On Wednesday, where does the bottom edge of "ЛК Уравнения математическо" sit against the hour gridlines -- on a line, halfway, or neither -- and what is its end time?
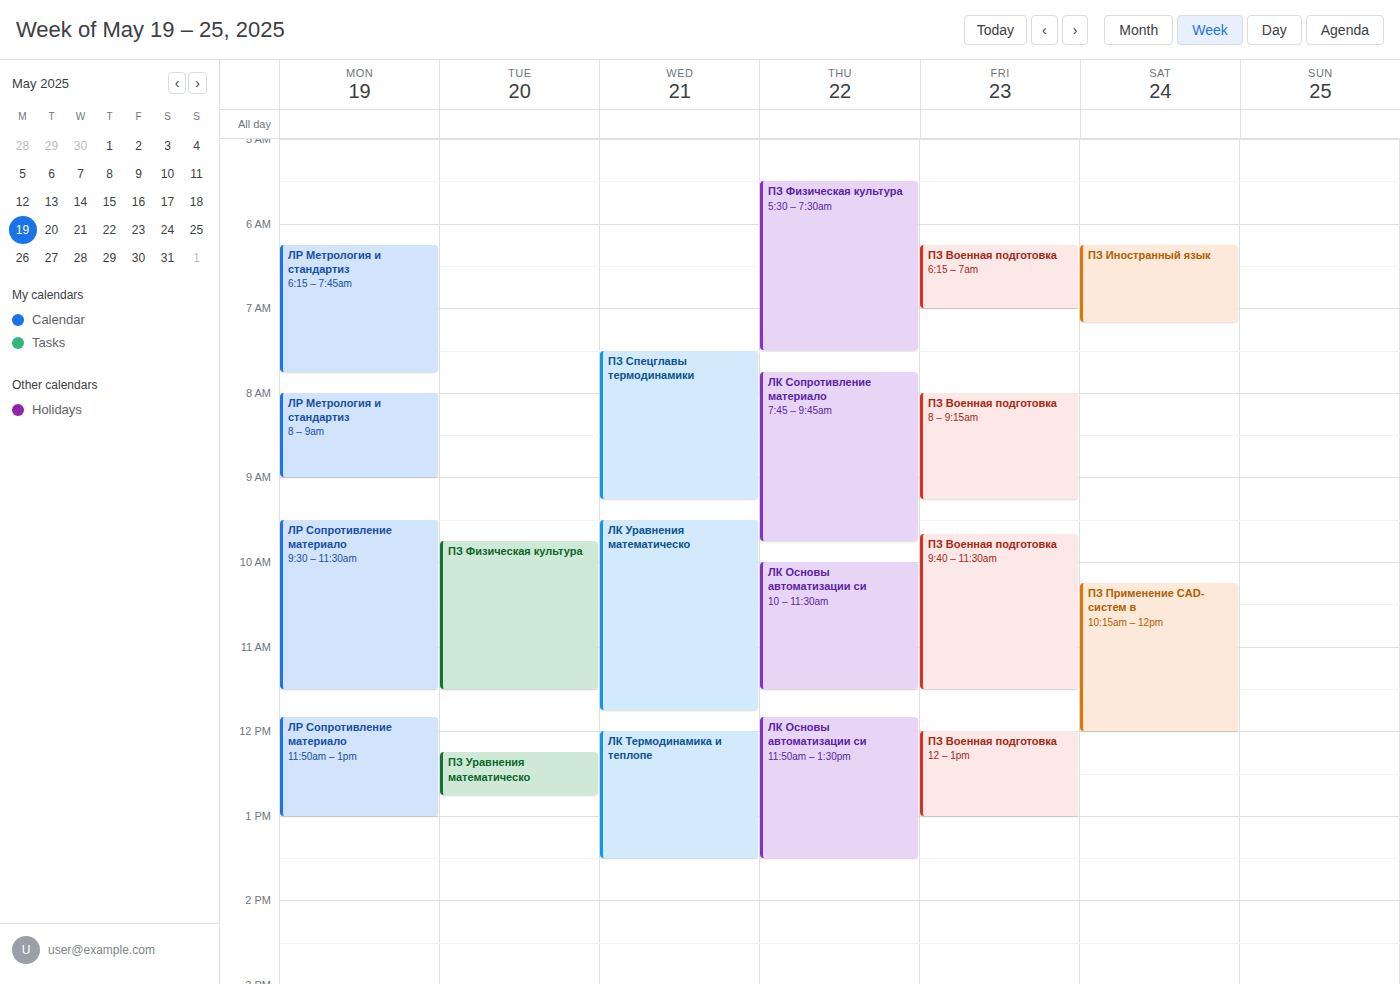
11:45 AM -- neither: three quarters of the way from the 11 AM line to the 12 PM line.